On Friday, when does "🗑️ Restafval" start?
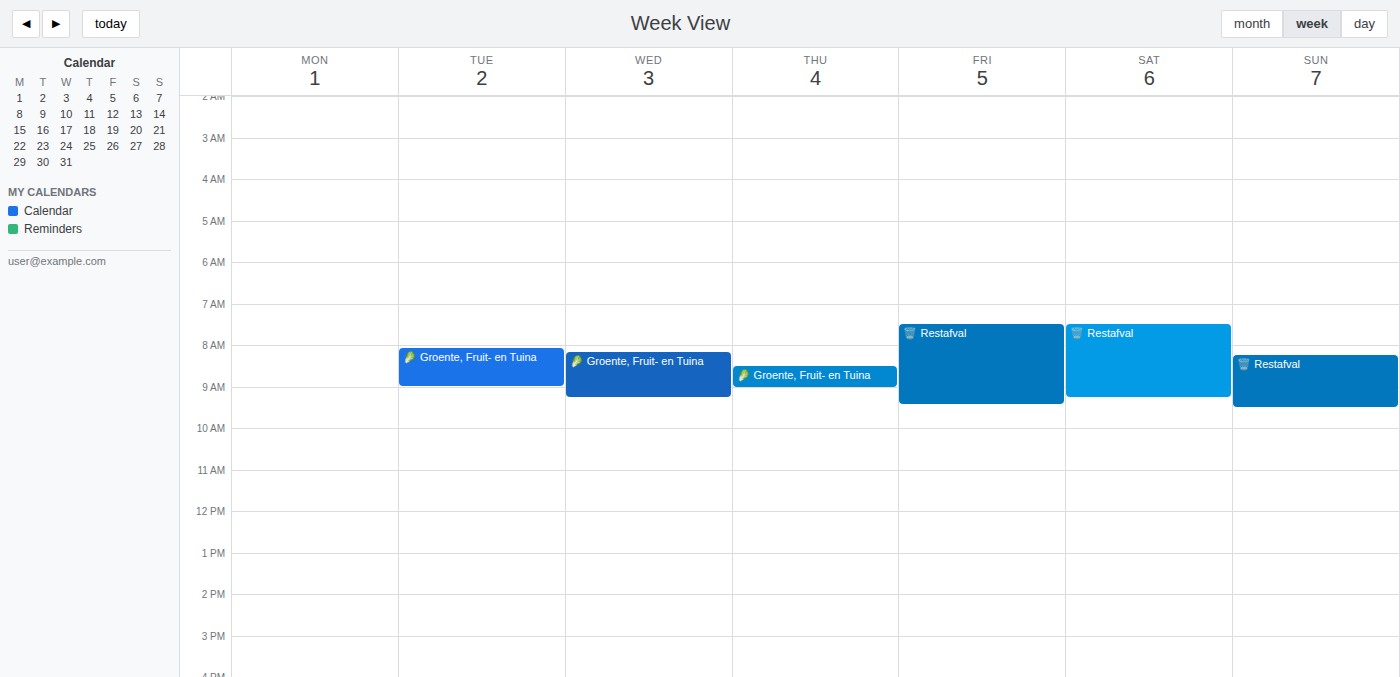
7:30 AM